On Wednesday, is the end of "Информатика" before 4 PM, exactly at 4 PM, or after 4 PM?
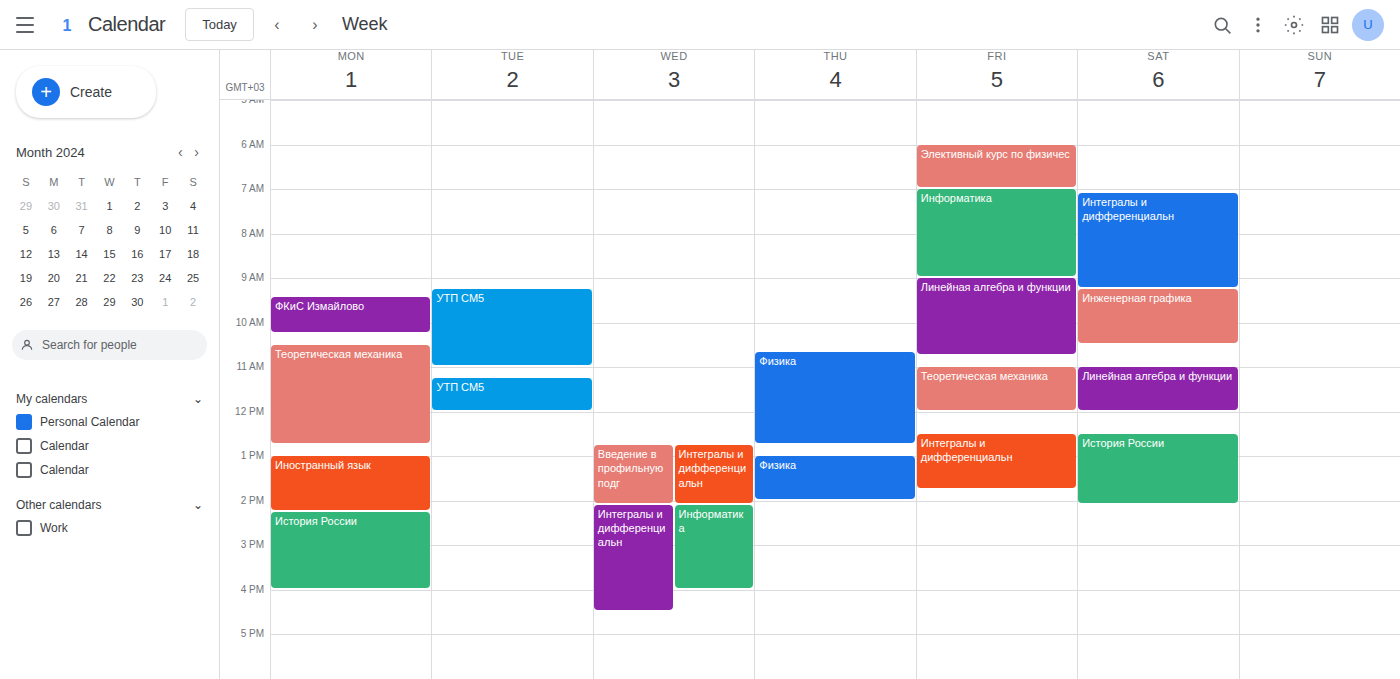
4:00 PM -- exactly at 4 PM, on the 4 PM line.